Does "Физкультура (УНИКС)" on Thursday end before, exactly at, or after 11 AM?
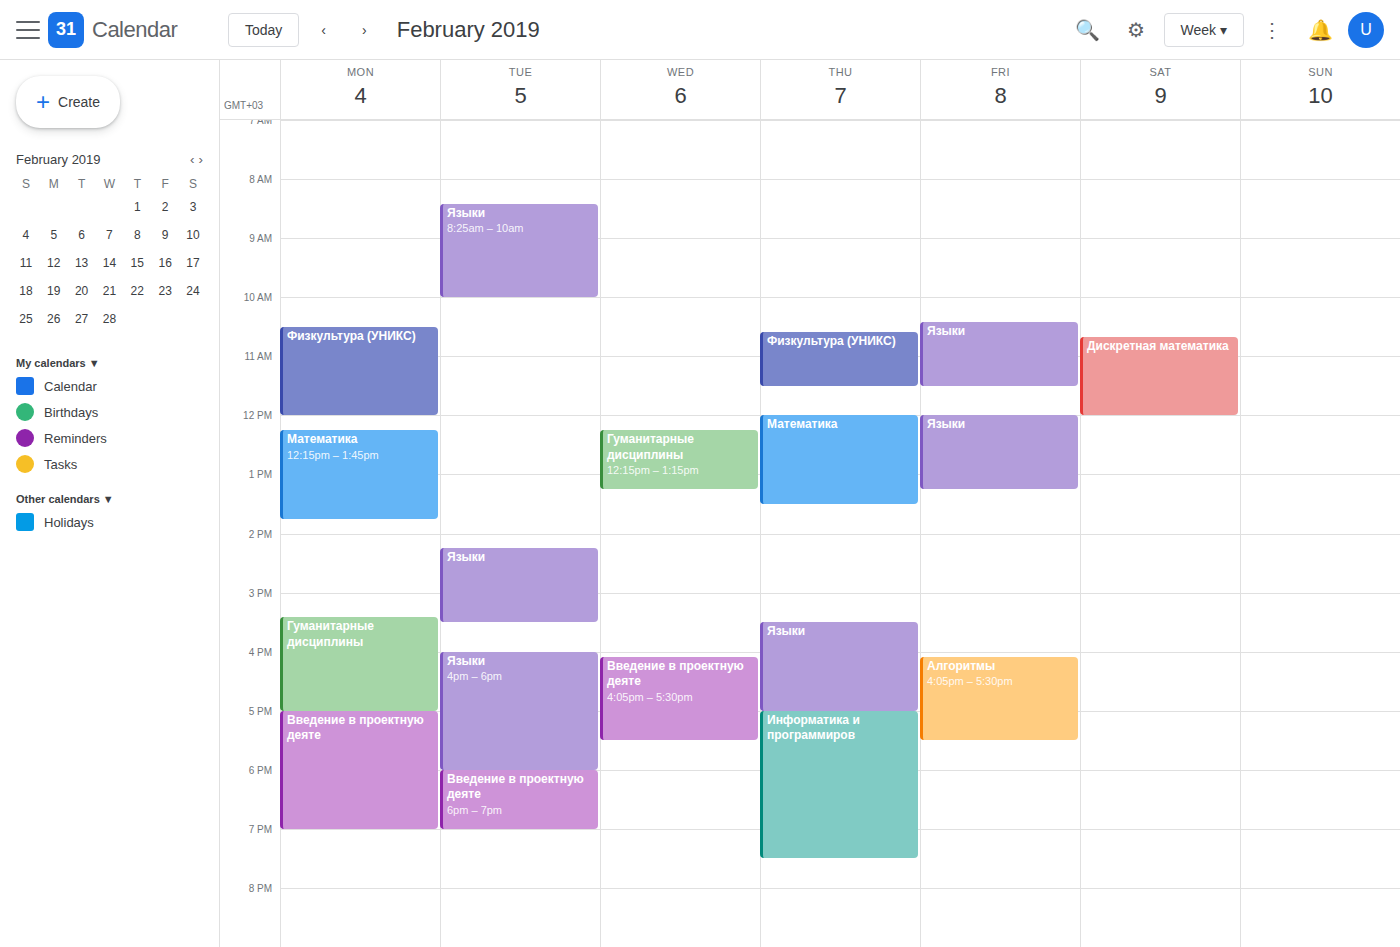
11:30 AM -- after 11 AM, 30 minutes below the 11 AM line.